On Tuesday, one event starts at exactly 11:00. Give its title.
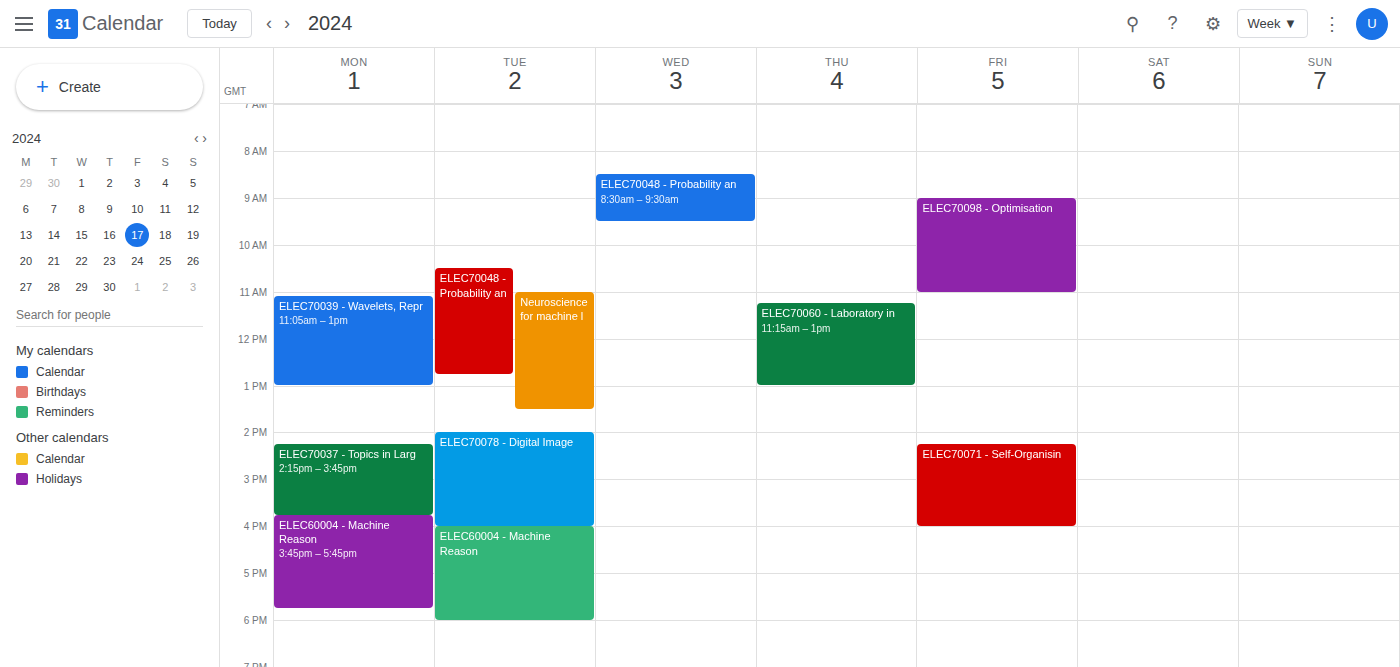
"Neuroscience for machine l"